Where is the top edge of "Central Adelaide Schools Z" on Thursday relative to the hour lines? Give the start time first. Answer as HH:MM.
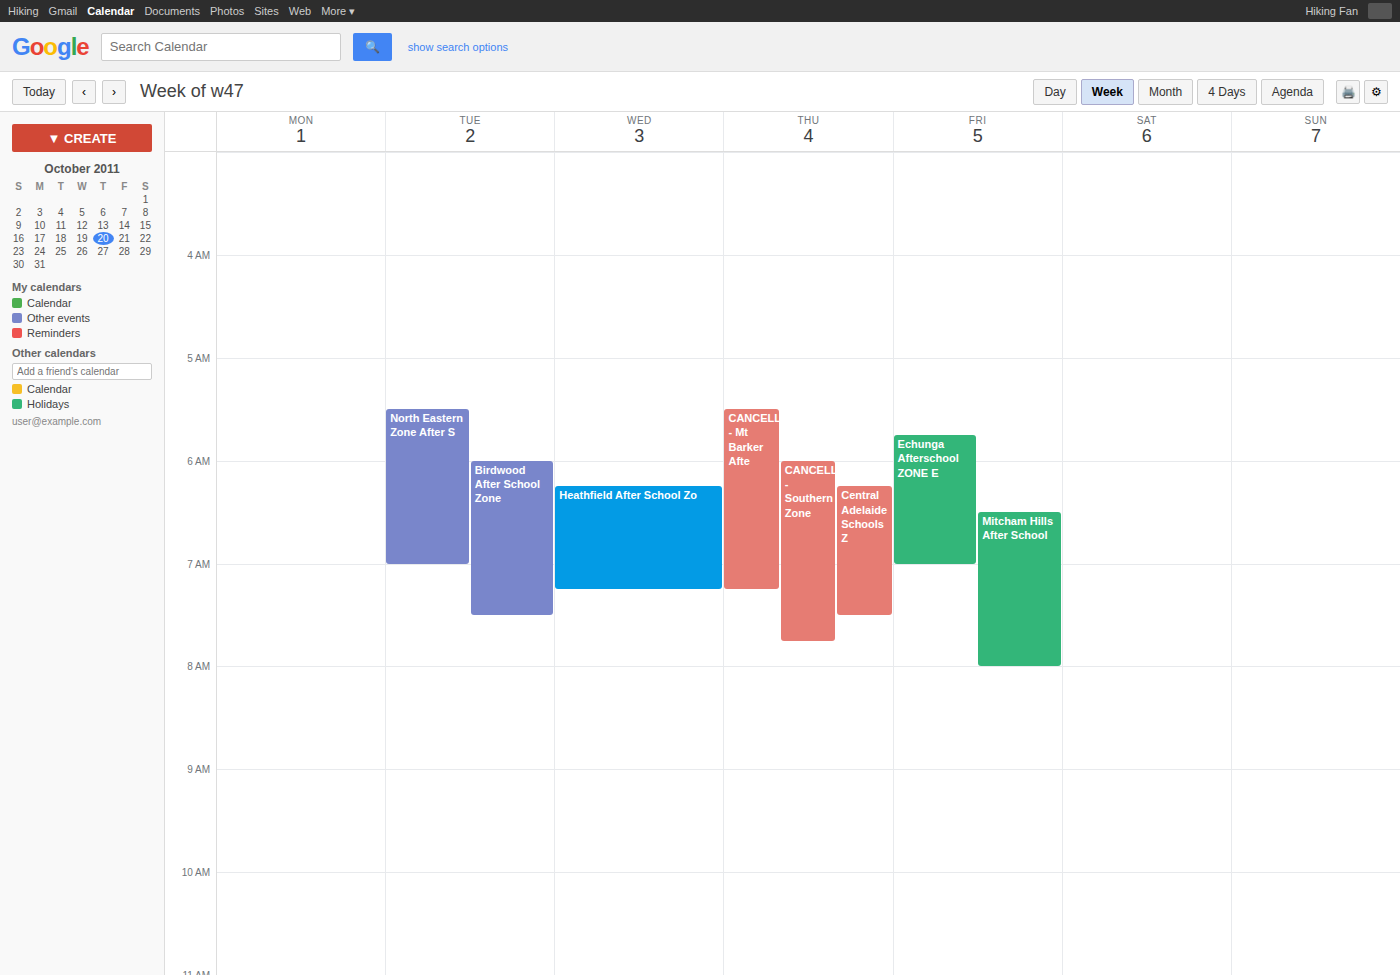
06:15 -- neither: a quarter of the way from the 06:00 line to the 07:00 line.